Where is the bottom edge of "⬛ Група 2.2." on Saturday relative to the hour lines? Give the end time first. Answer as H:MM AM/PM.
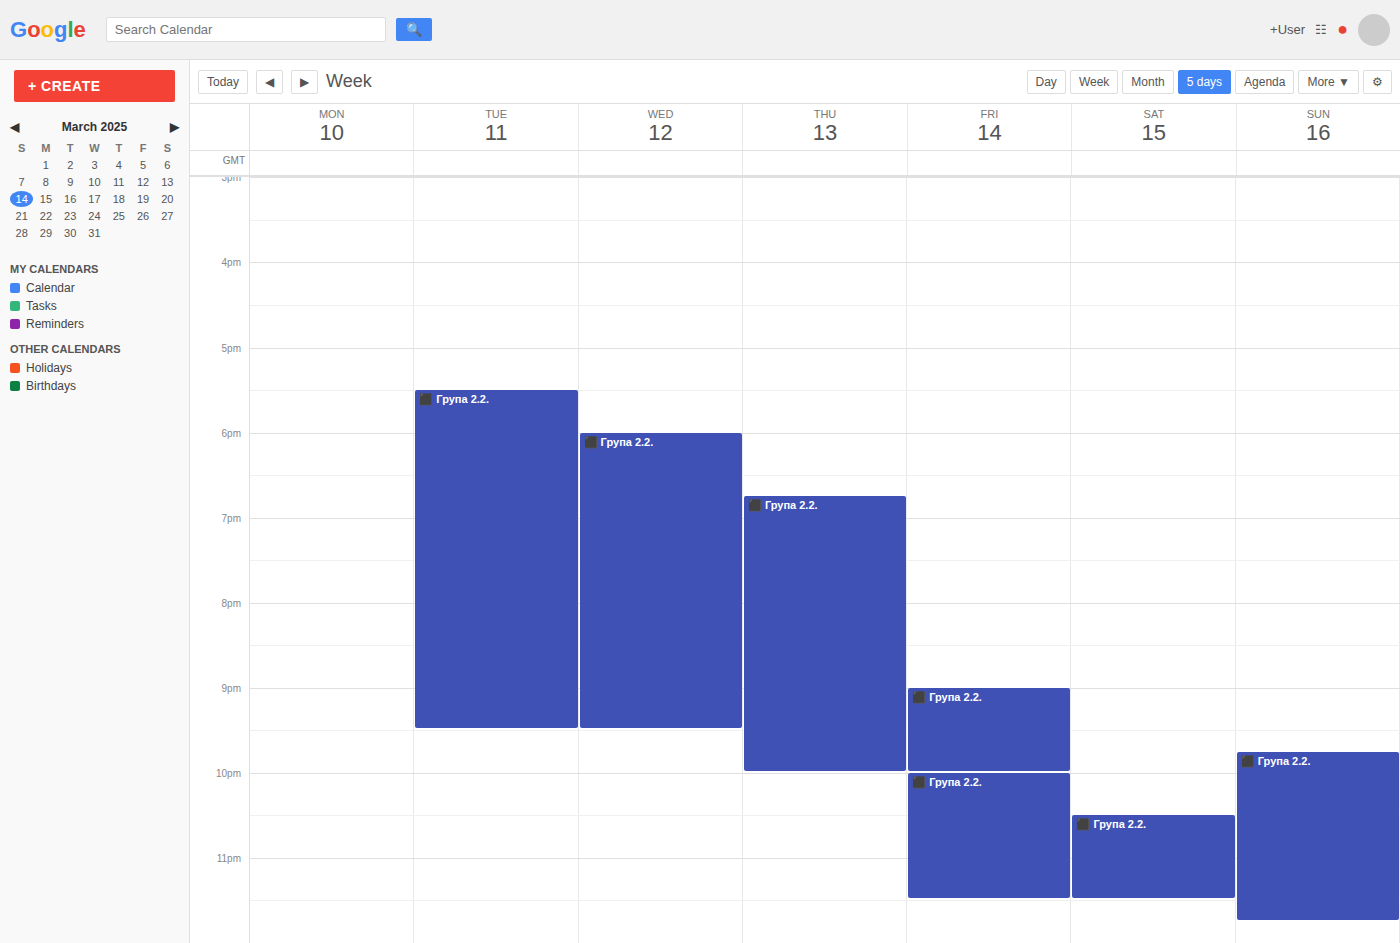
11:30 PM -- halfway between the 11 PM and 12 AM lines.